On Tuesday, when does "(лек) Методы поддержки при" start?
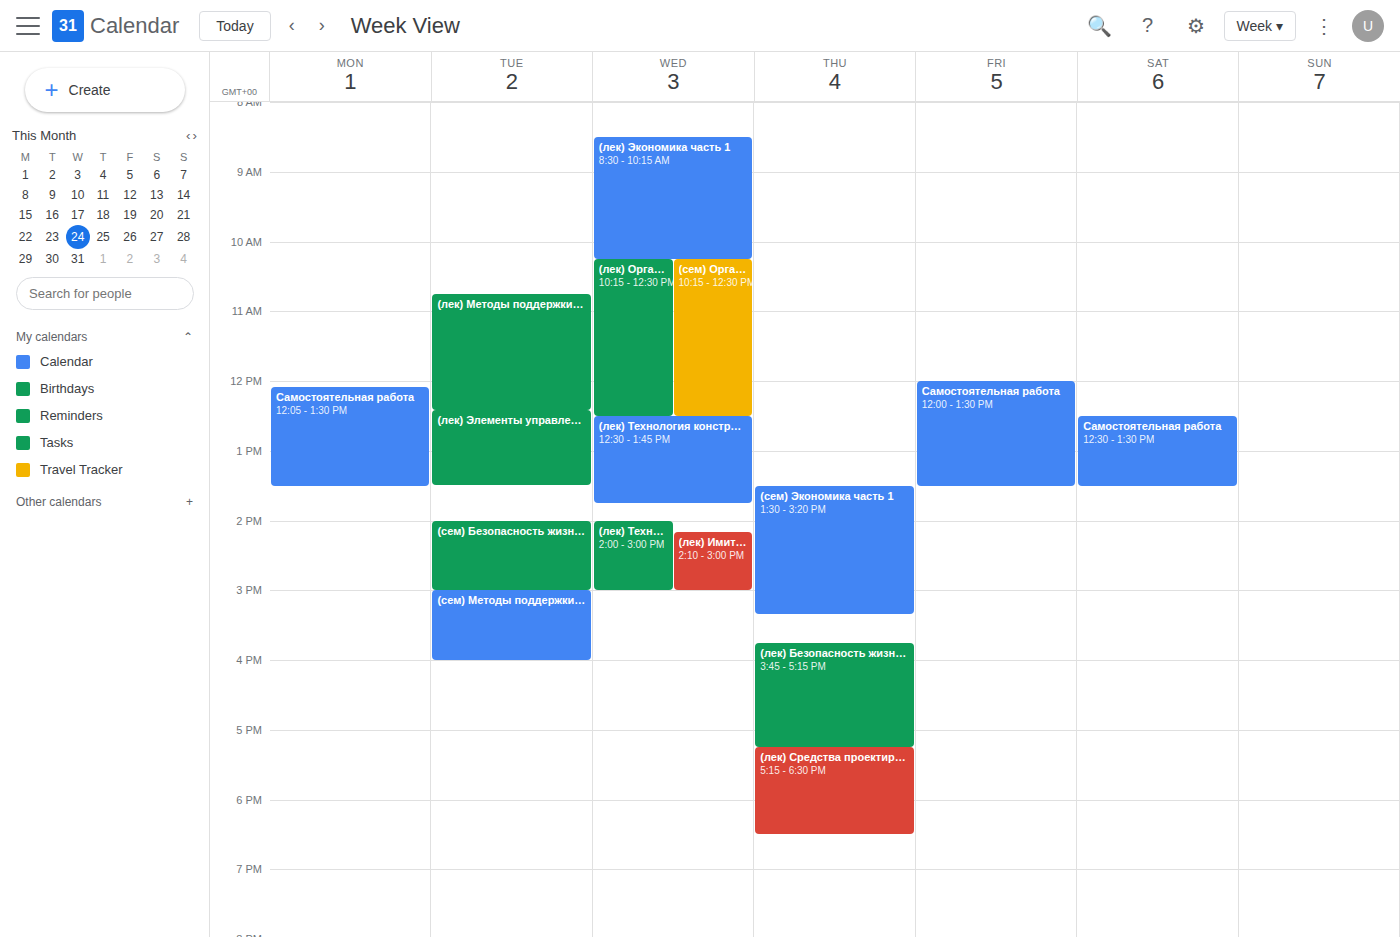
10:45